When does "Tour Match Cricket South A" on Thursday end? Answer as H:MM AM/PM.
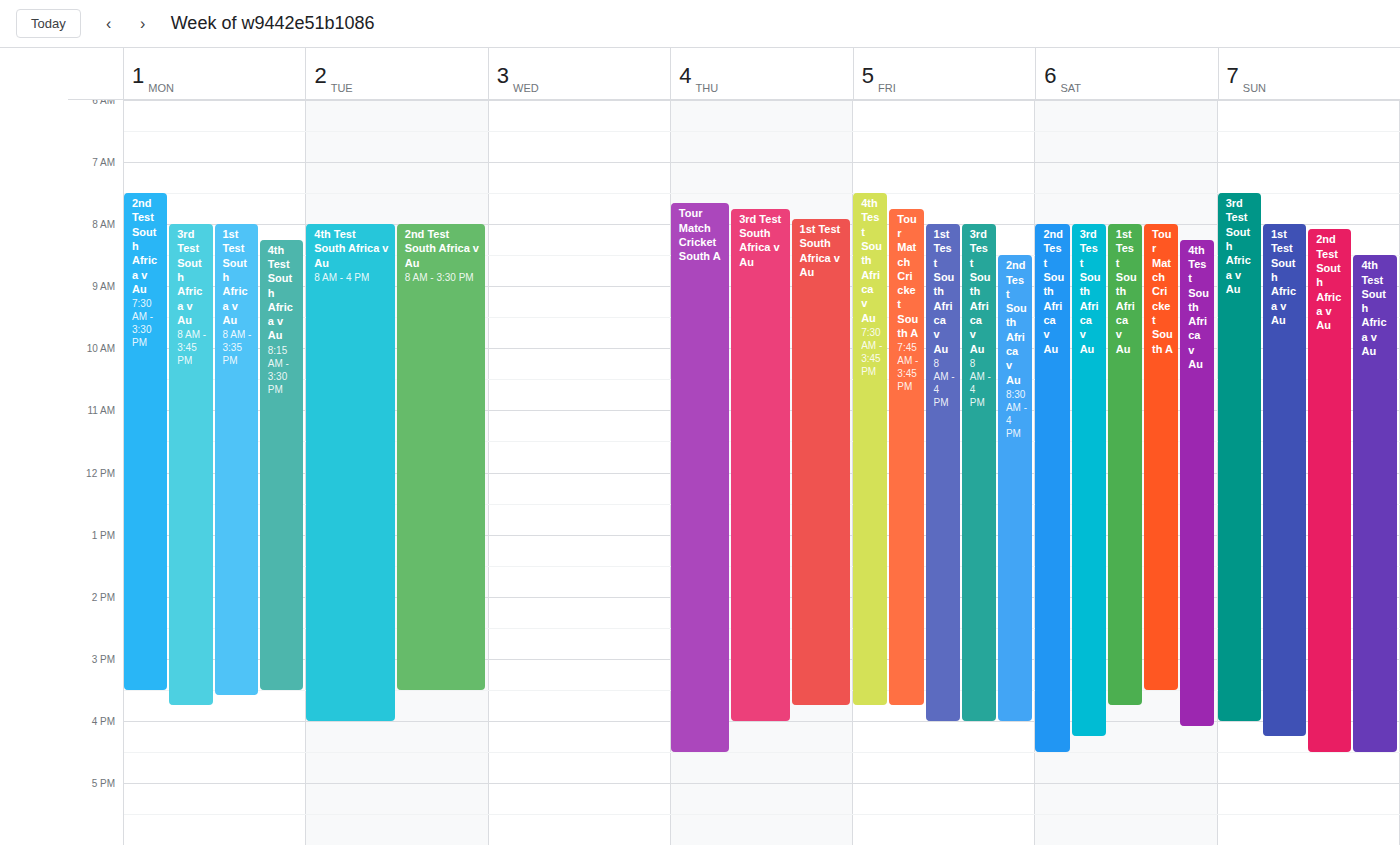
4:30 PM